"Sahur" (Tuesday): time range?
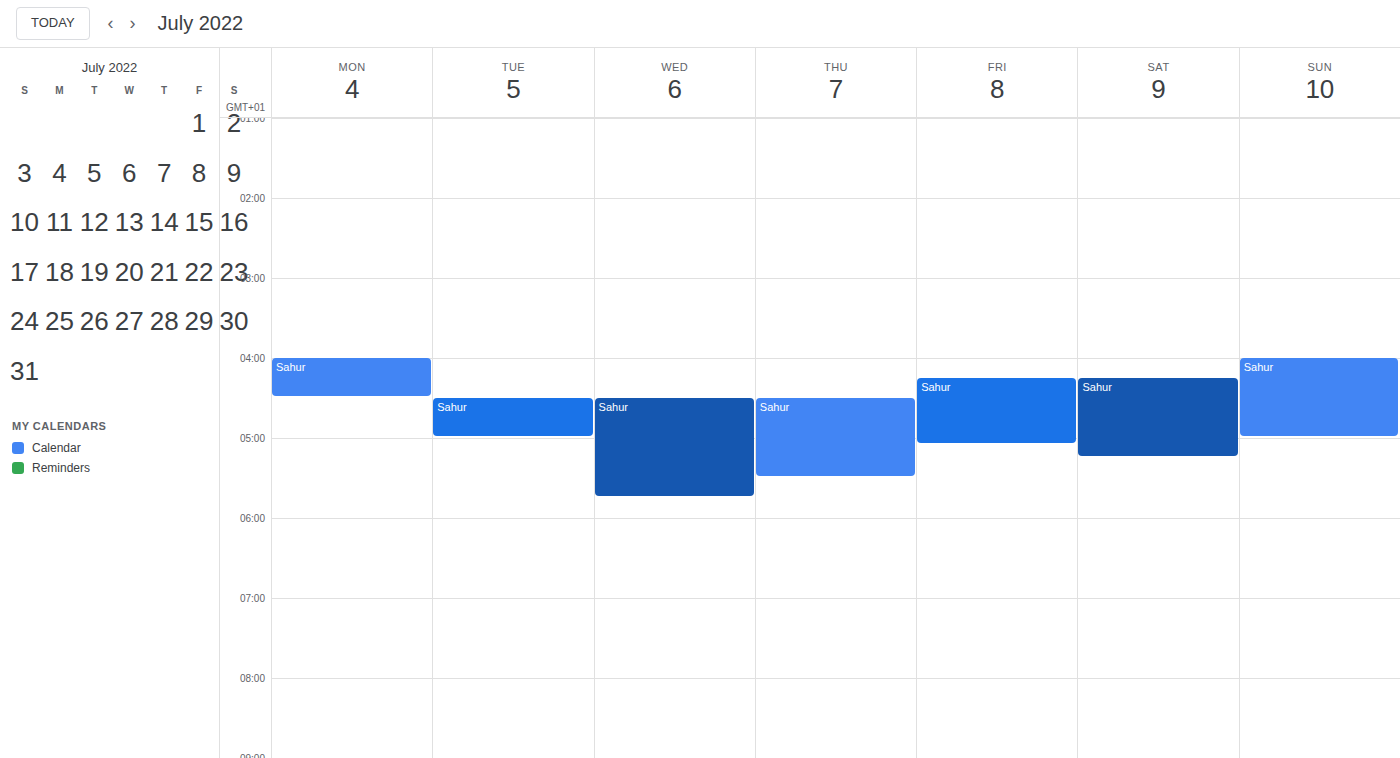
4:30 AM to 5:00 AM